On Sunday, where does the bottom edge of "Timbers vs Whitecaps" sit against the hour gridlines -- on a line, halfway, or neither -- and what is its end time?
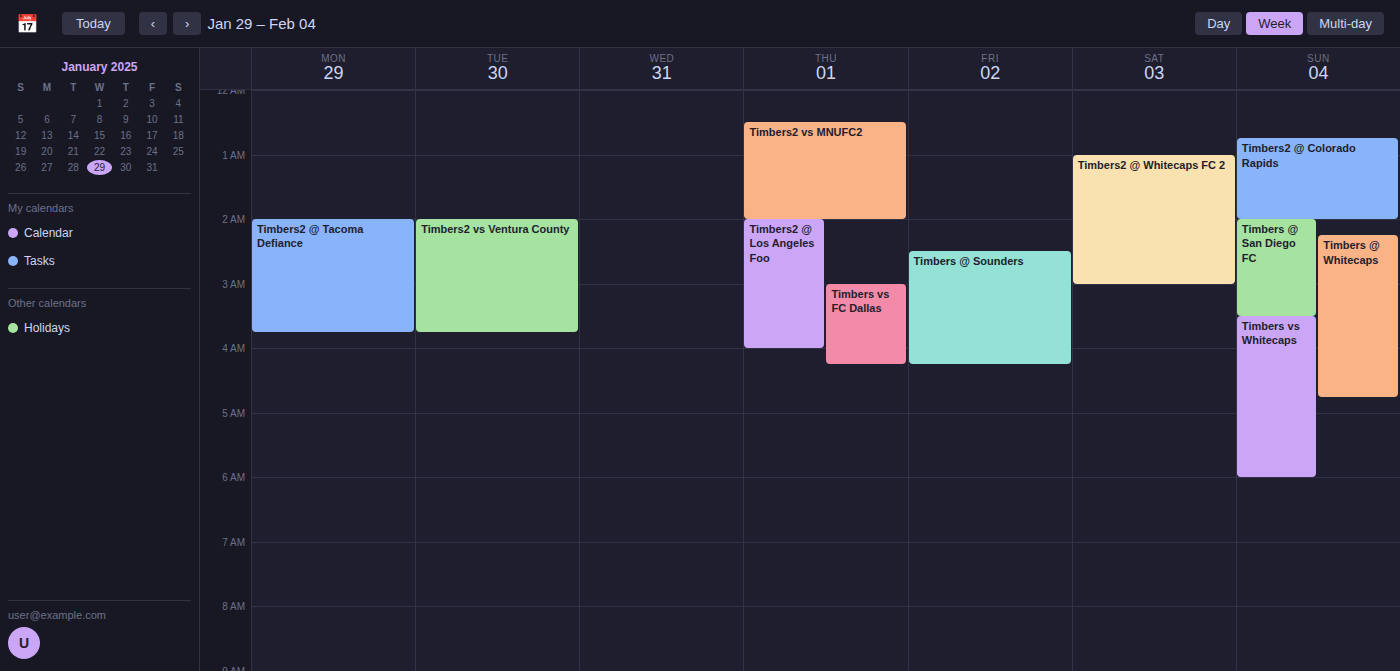
06:00 -- exactly on the 06:00 line.